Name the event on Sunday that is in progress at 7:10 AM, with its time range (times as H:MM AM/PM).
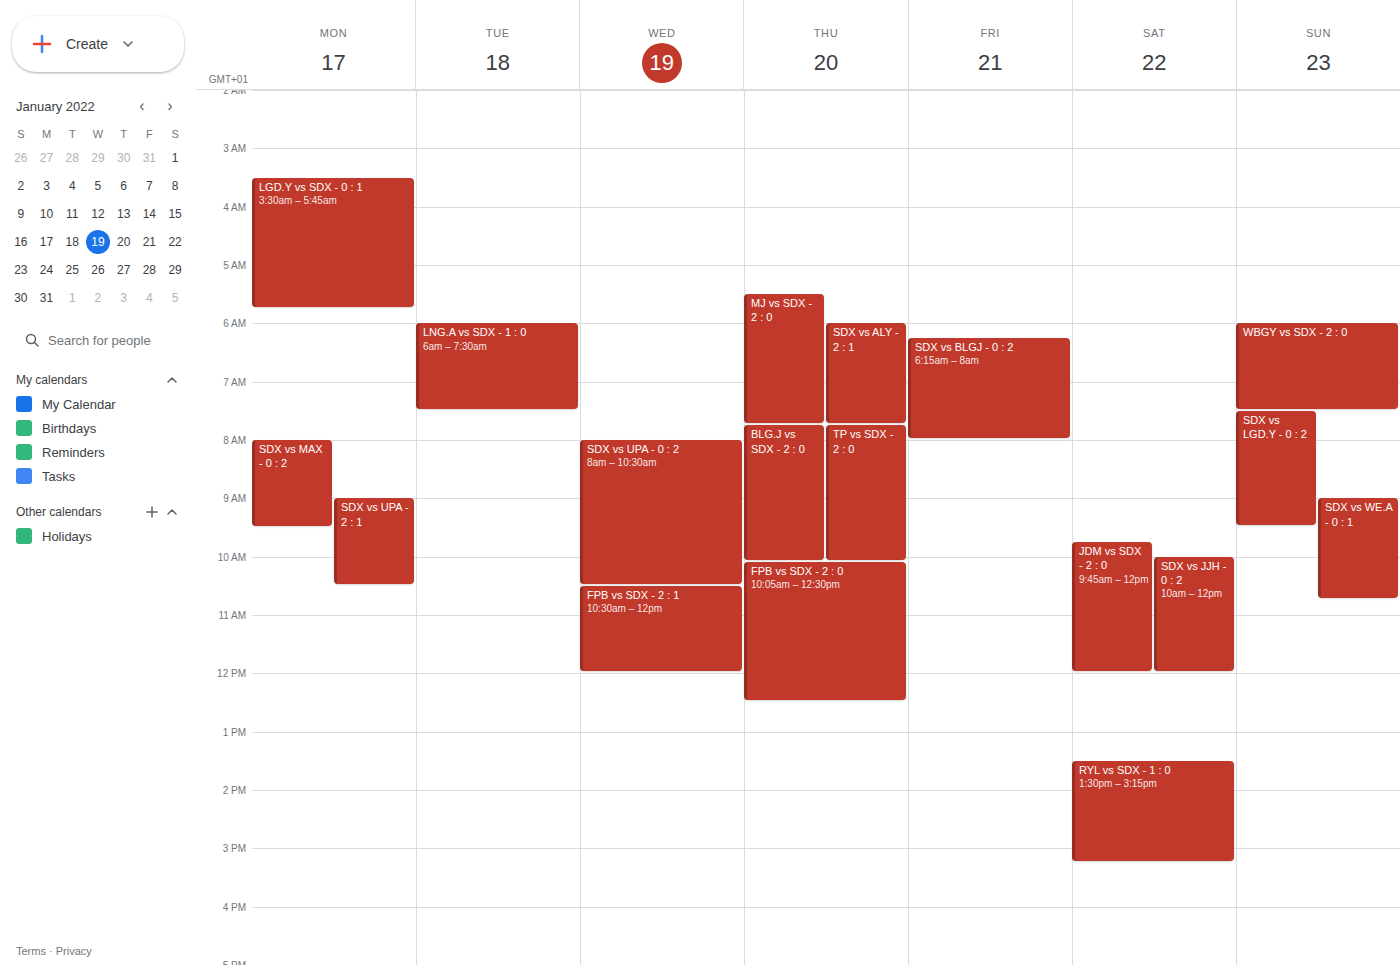
"WBGY vs SDX - 2 : 0", 6:00 AM to 7:30 AM